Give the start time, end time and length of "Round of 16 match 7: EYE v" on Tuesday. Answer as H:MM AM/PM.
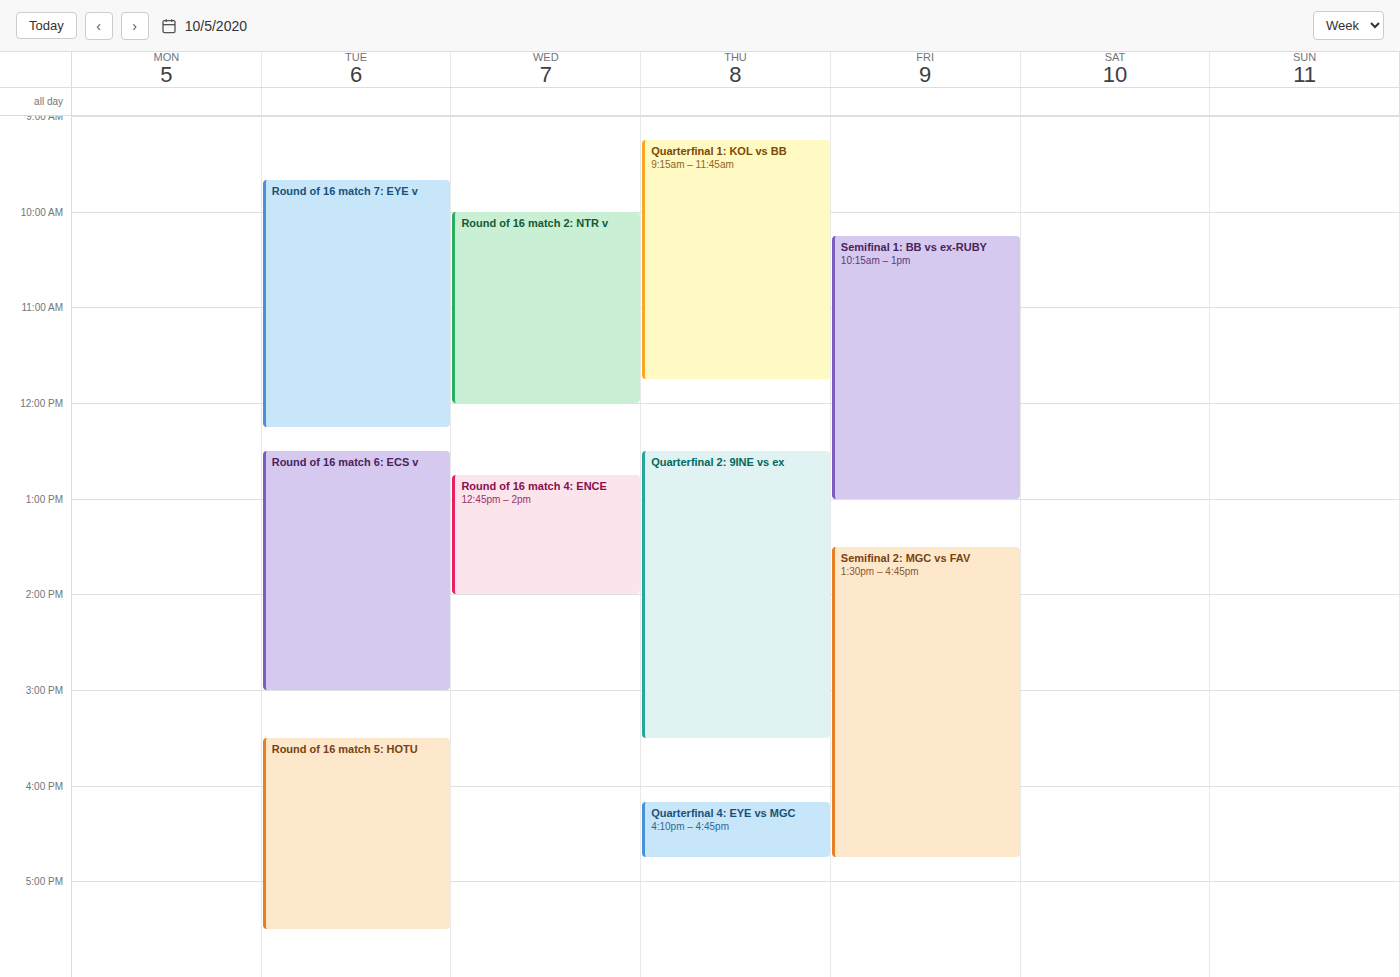
9:40 AM to 12:15 PM, 2 hours 35 minutes